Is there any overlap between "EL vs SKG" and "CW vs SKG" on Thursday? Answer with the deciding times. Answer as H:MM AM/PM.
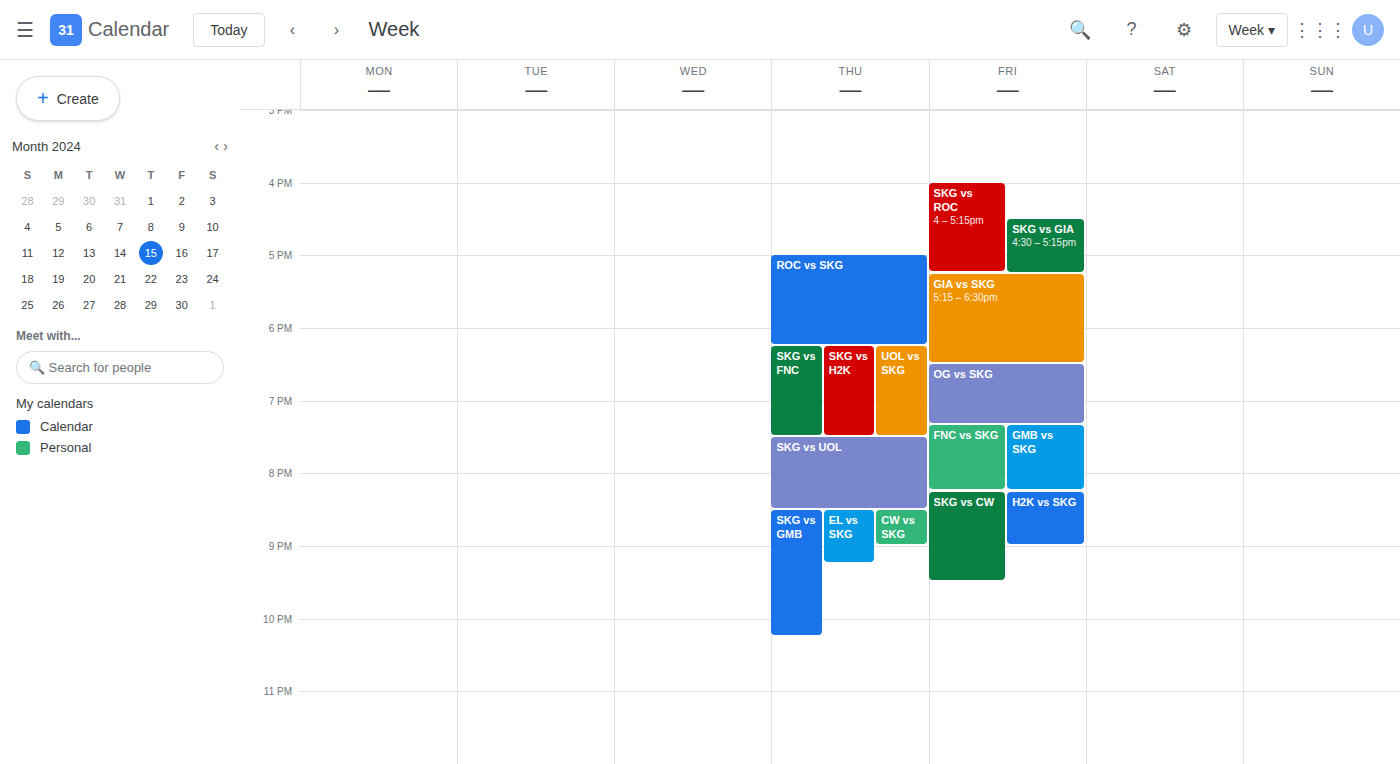
"CW vs SKG" runs 8:30 PM to 9:00 PM, inside "EL vs SKG" -- they overlap.